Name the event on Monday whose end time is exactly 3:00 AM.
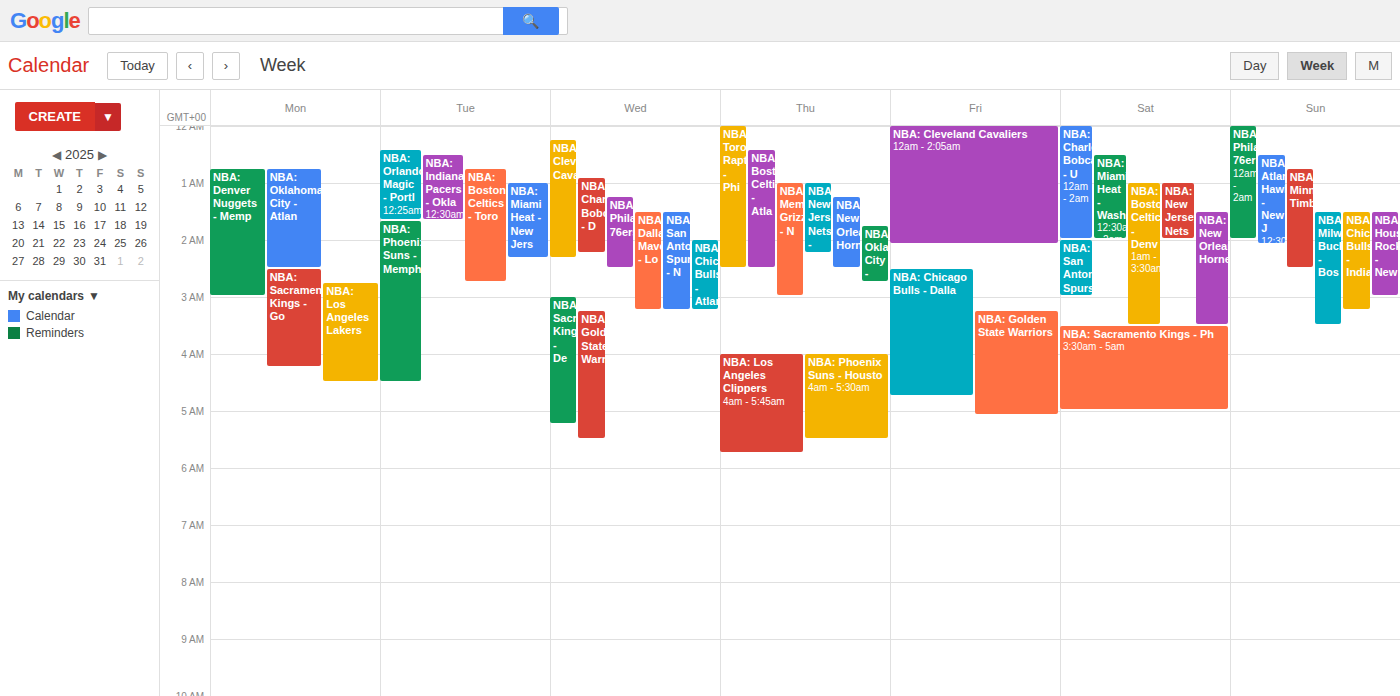
"NBA: Denver Nuggets - Memp"